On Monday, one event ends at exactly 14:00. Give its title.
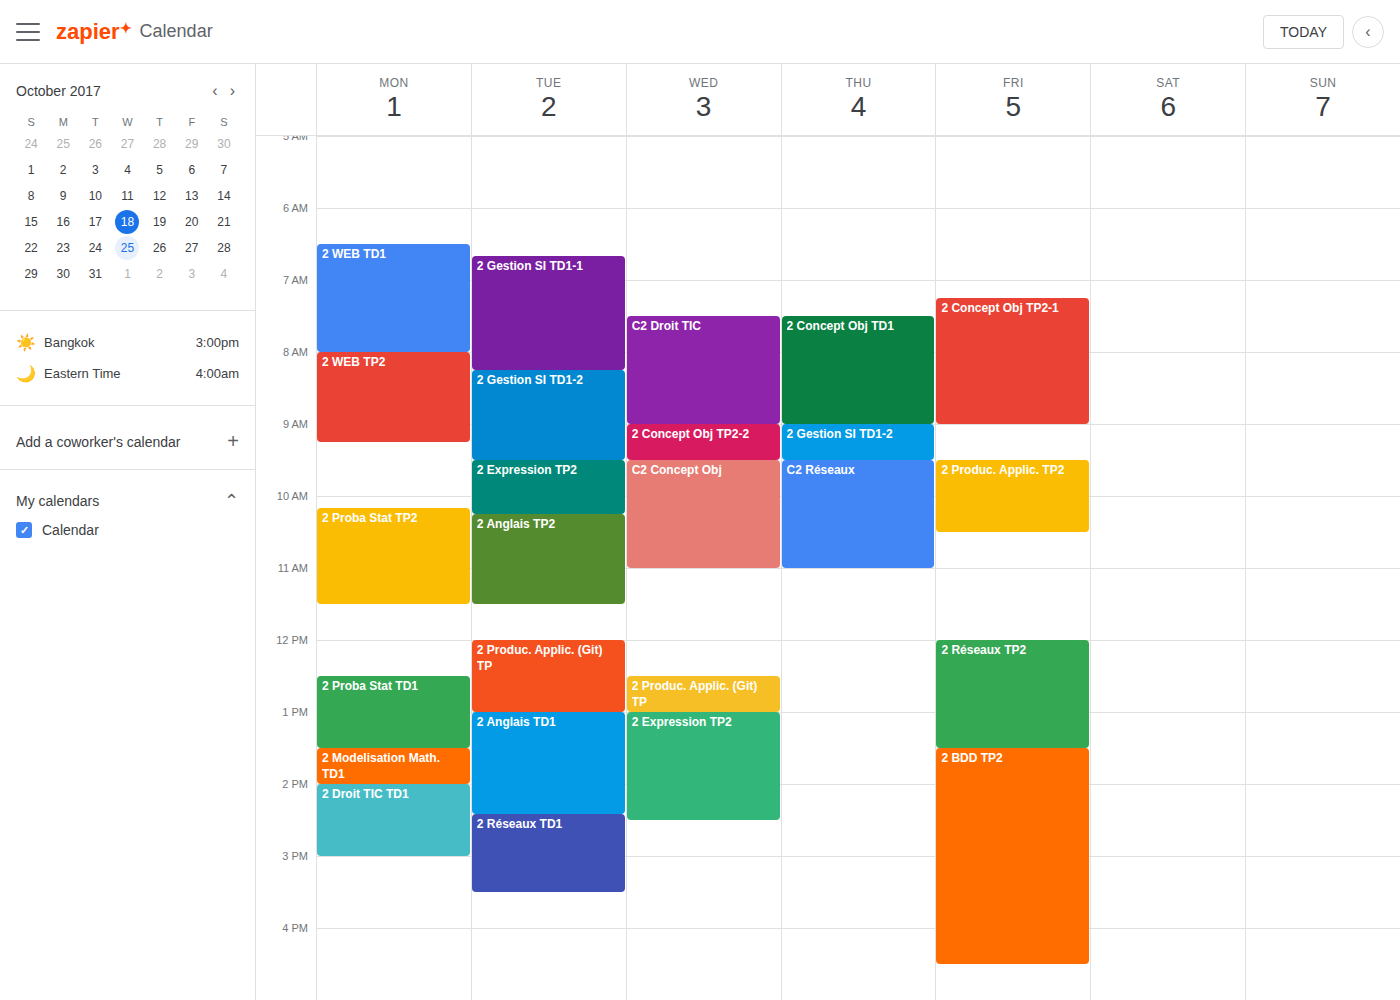
"2 Modelisation Math. TD1"